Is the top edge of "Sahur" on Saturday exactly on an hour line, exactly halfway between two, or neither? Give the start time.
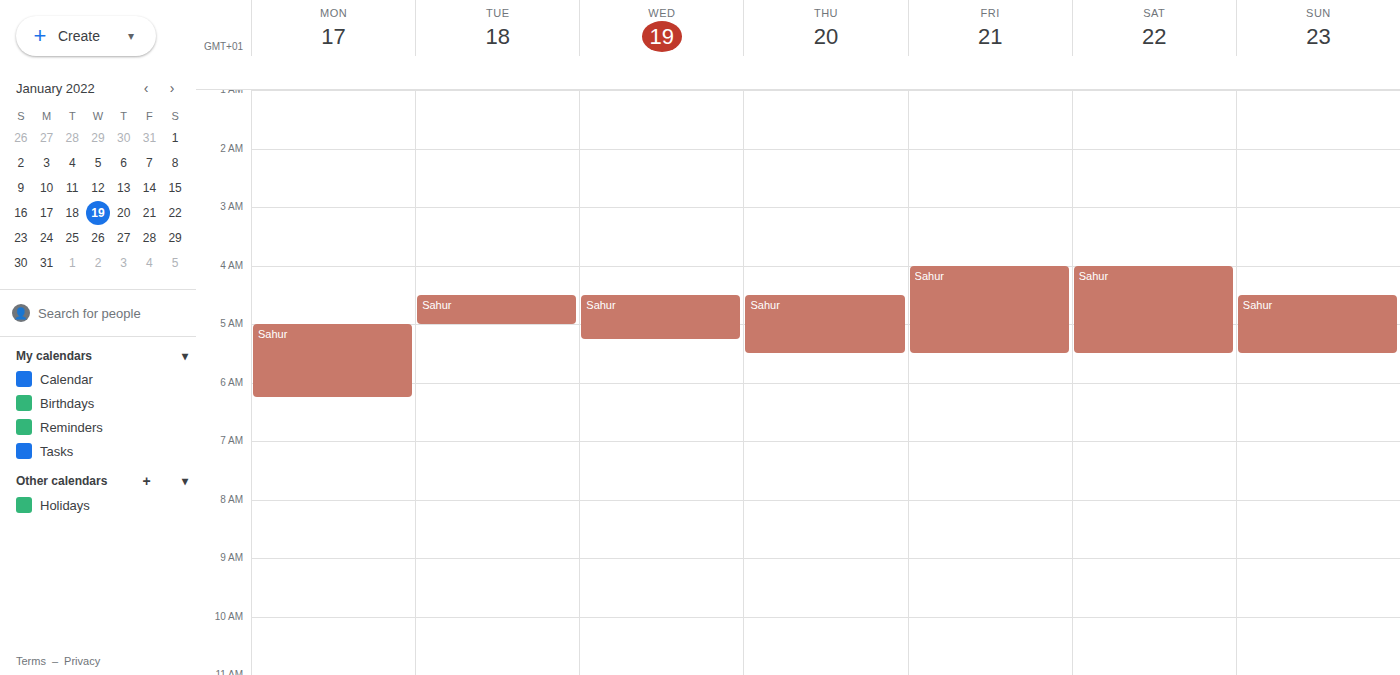
4:00 AM -- exactly on the 4 AM line.